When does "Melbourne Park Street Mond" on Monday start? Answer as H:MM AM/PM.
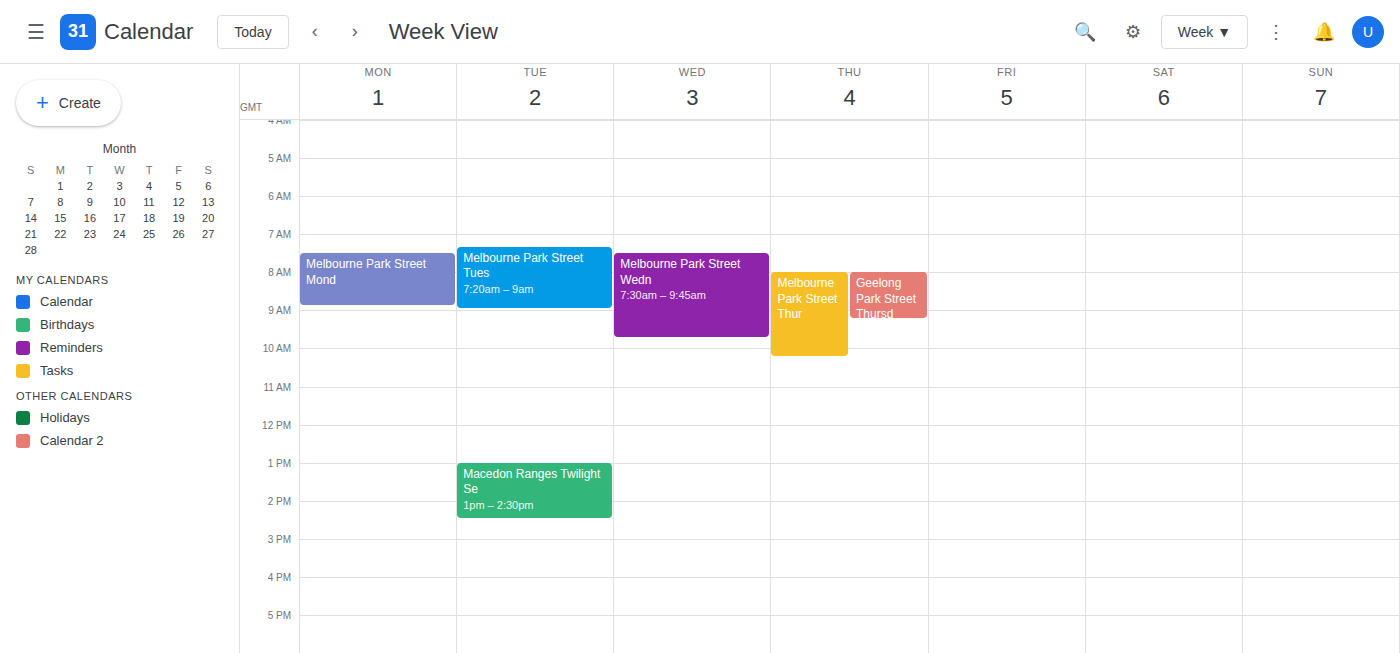
7:30 AM